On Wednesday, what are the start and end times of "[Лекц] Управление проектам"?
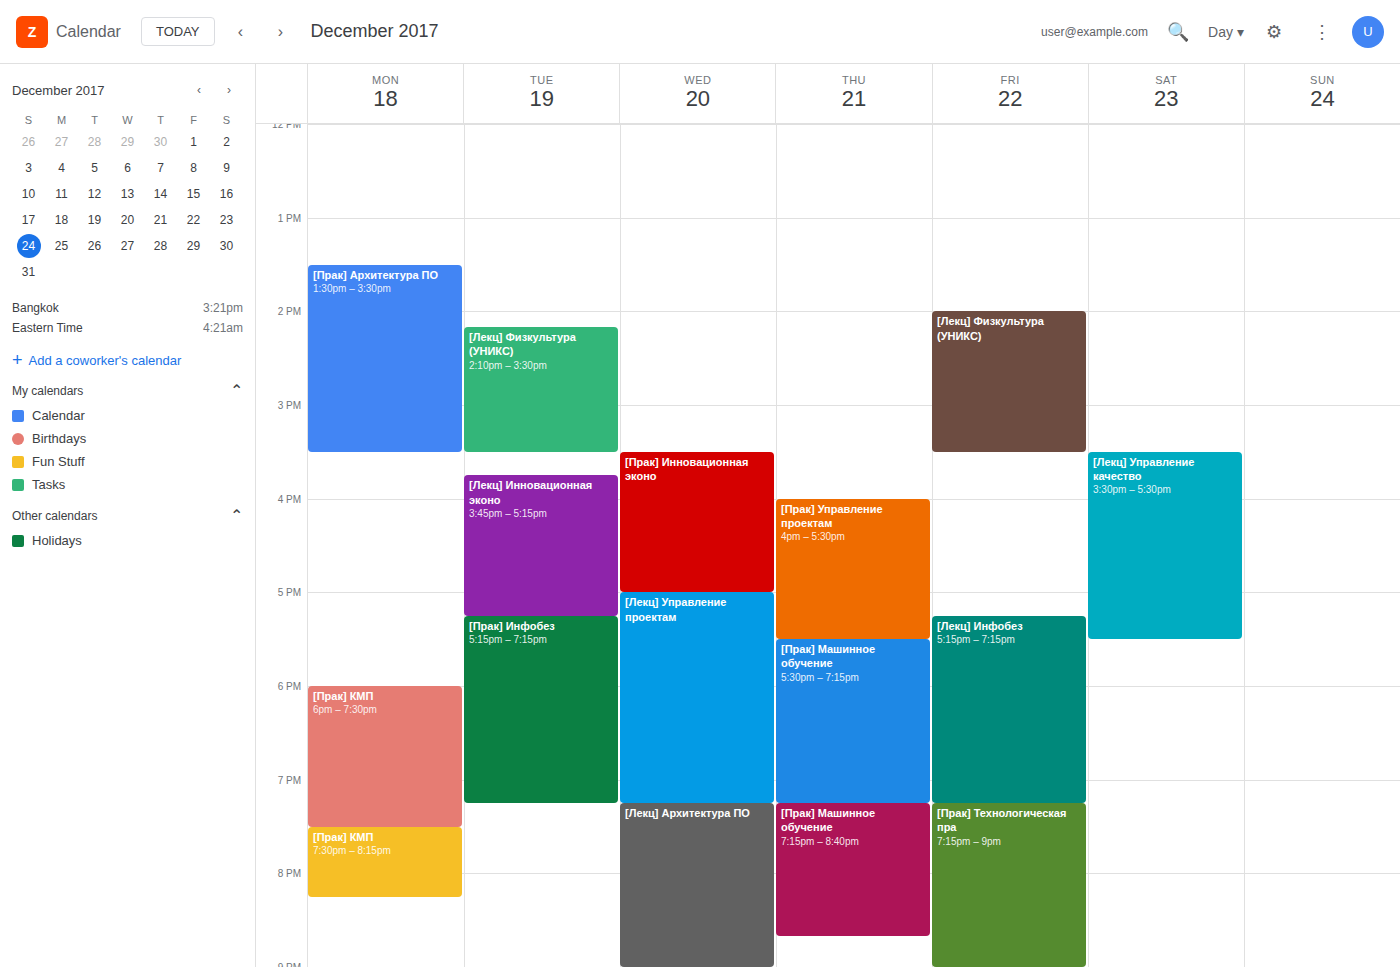
5:00 PM to 7:15 PM